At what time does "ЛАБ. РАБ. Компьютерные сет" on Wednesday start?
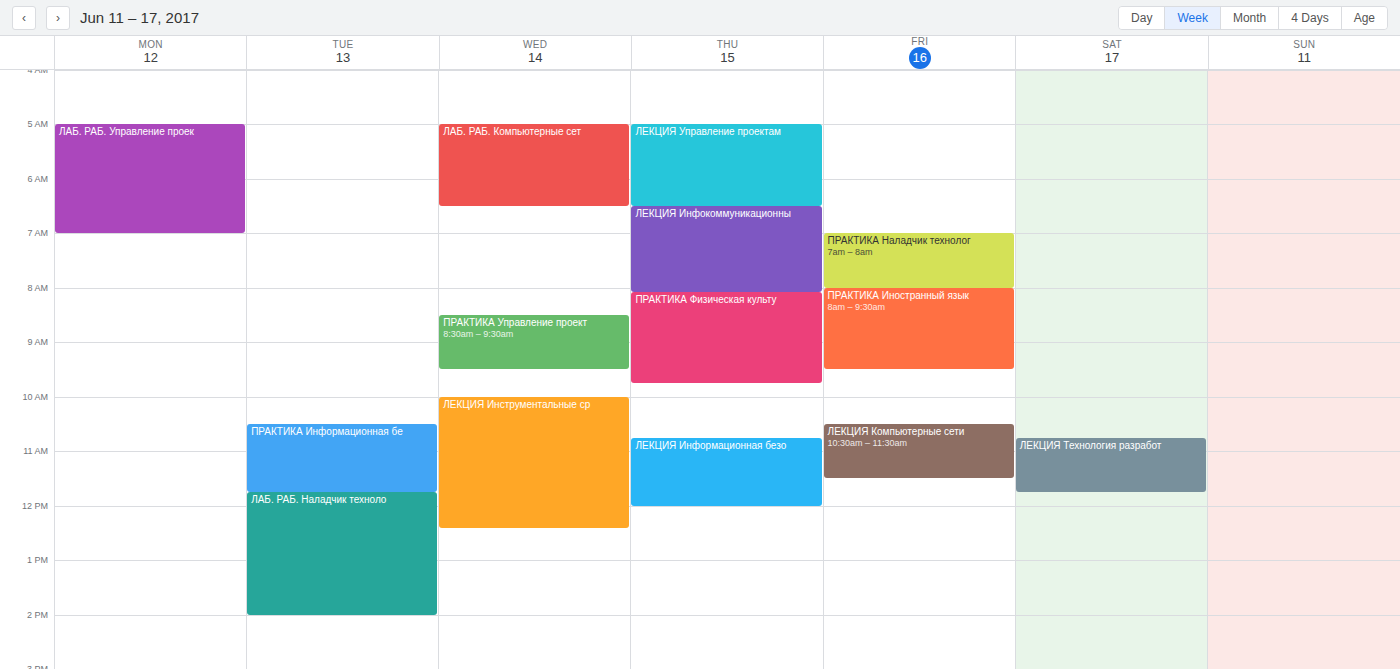
05:00